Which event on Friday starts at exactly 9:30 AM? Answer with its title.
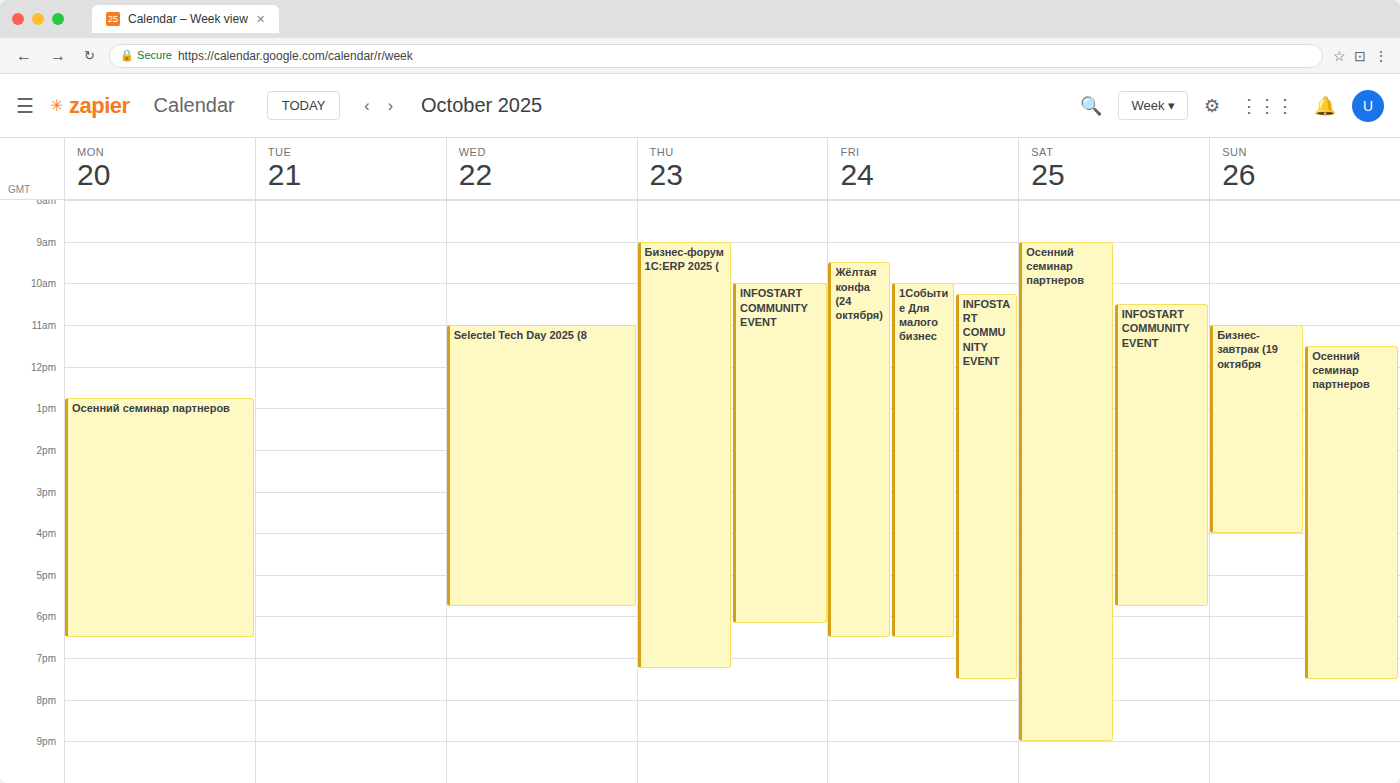
"Жёлтая конфа (24 октября)"